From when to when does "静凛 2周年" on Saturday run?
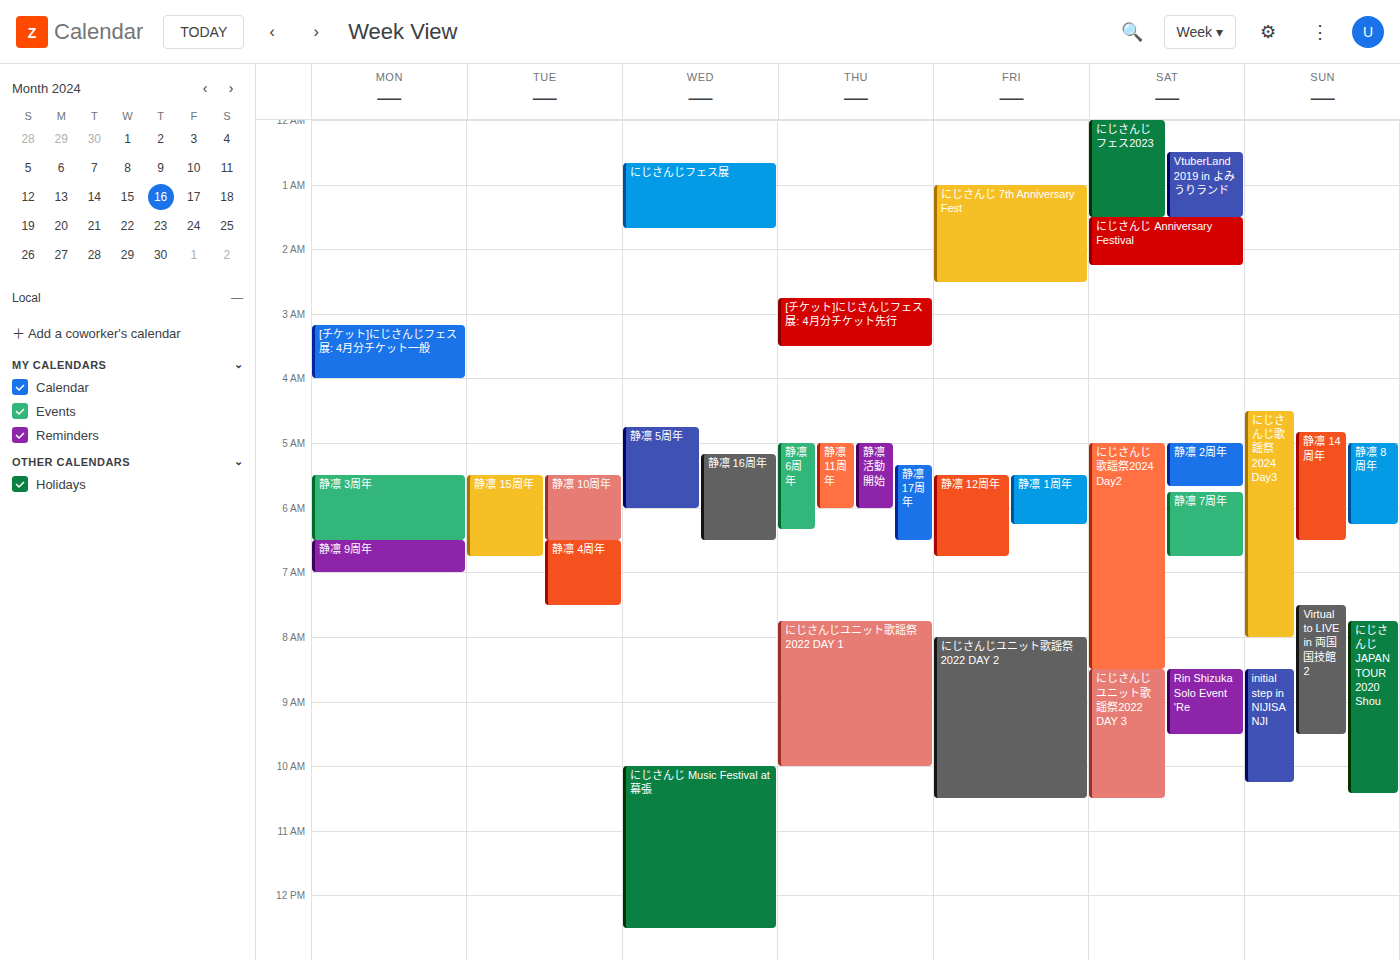
5:00 AM to 5:40 AM